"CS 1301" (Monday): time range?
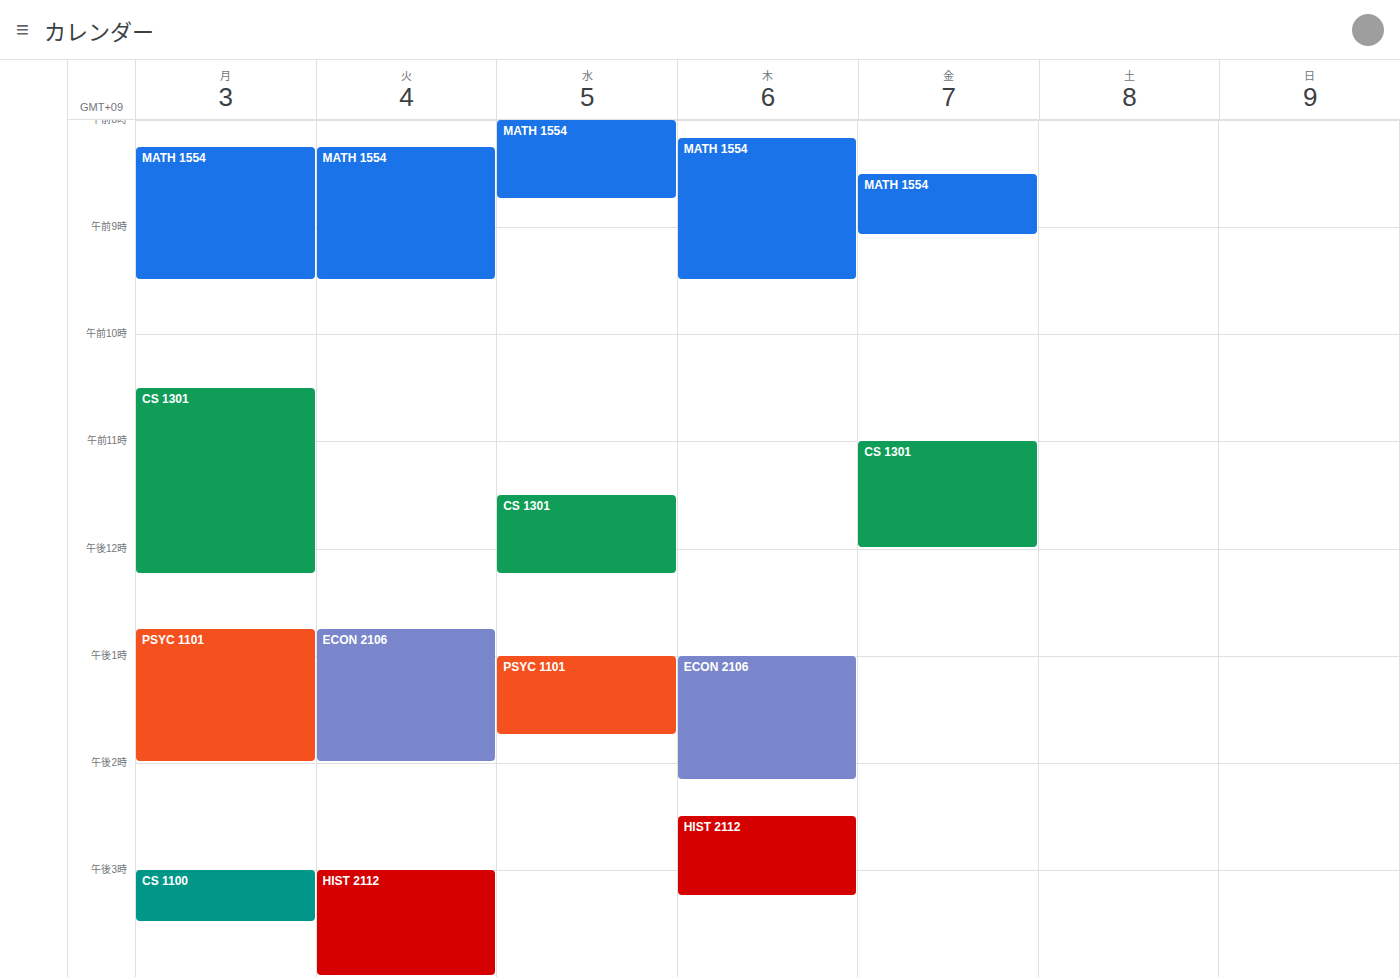
10:30 AM to 12:15 PM